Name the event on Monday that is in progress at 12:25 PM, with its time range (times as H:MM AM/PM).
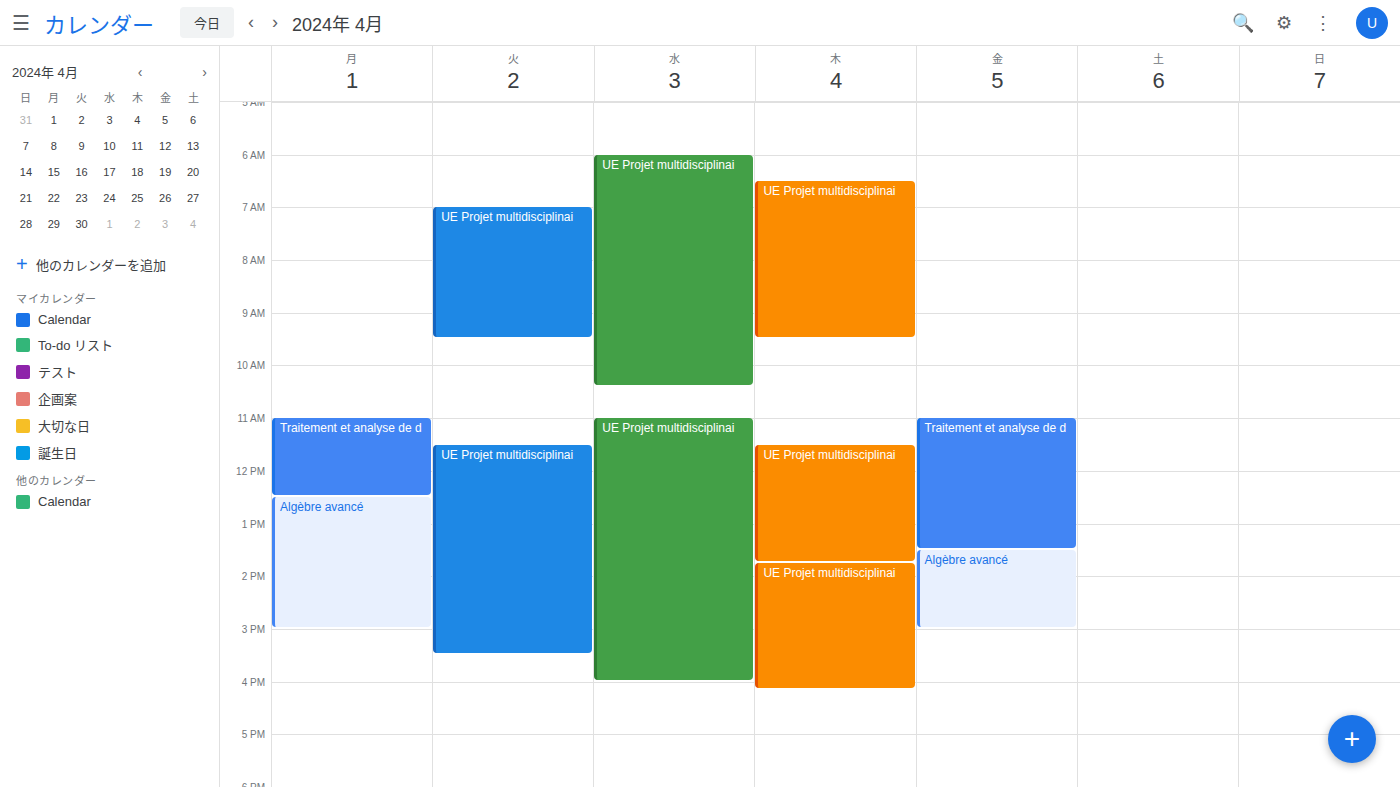
"Traitement et analyse de d", 11:00 AM to 12:30 PM